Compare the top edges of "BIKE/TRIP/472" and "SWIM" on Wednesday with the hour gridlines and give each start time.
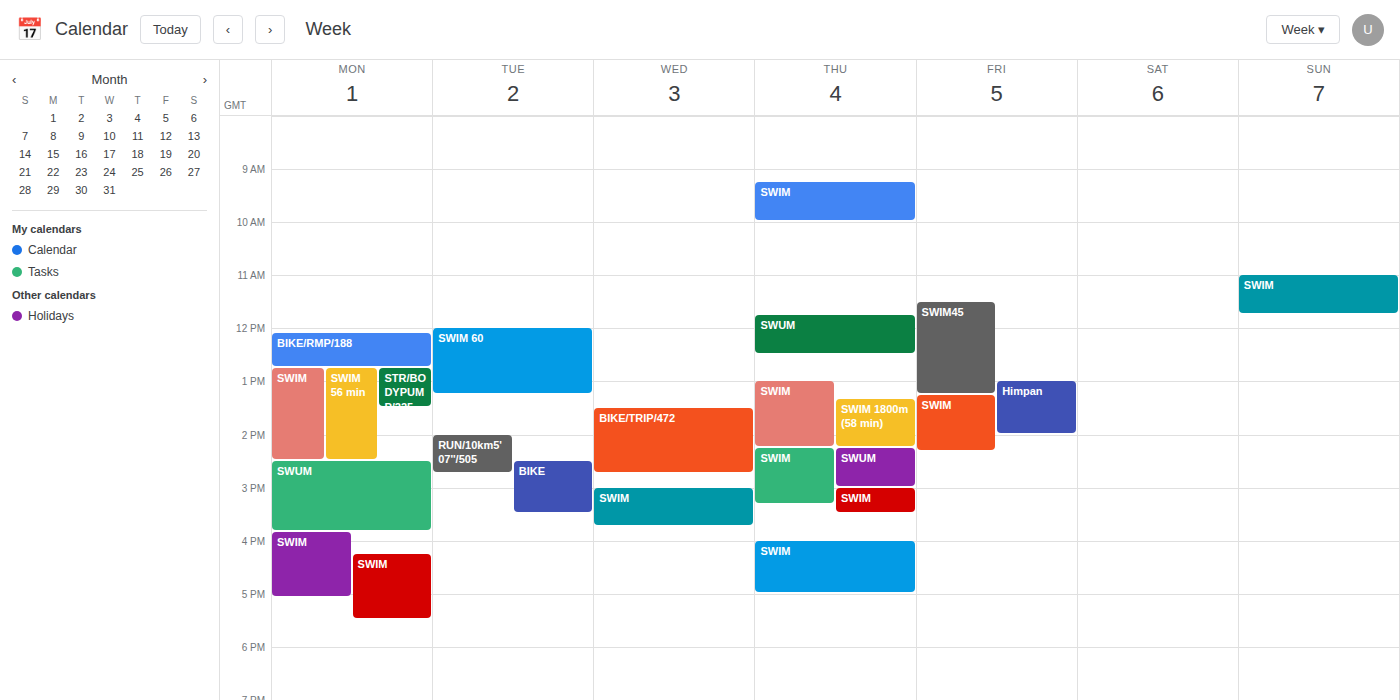
"BIKE/TRIP/472": 1:30 PM, halfway between the 1 PM and 2 PM lines. "SWIM": 3:00 PM, exactly on the 3 PM line.